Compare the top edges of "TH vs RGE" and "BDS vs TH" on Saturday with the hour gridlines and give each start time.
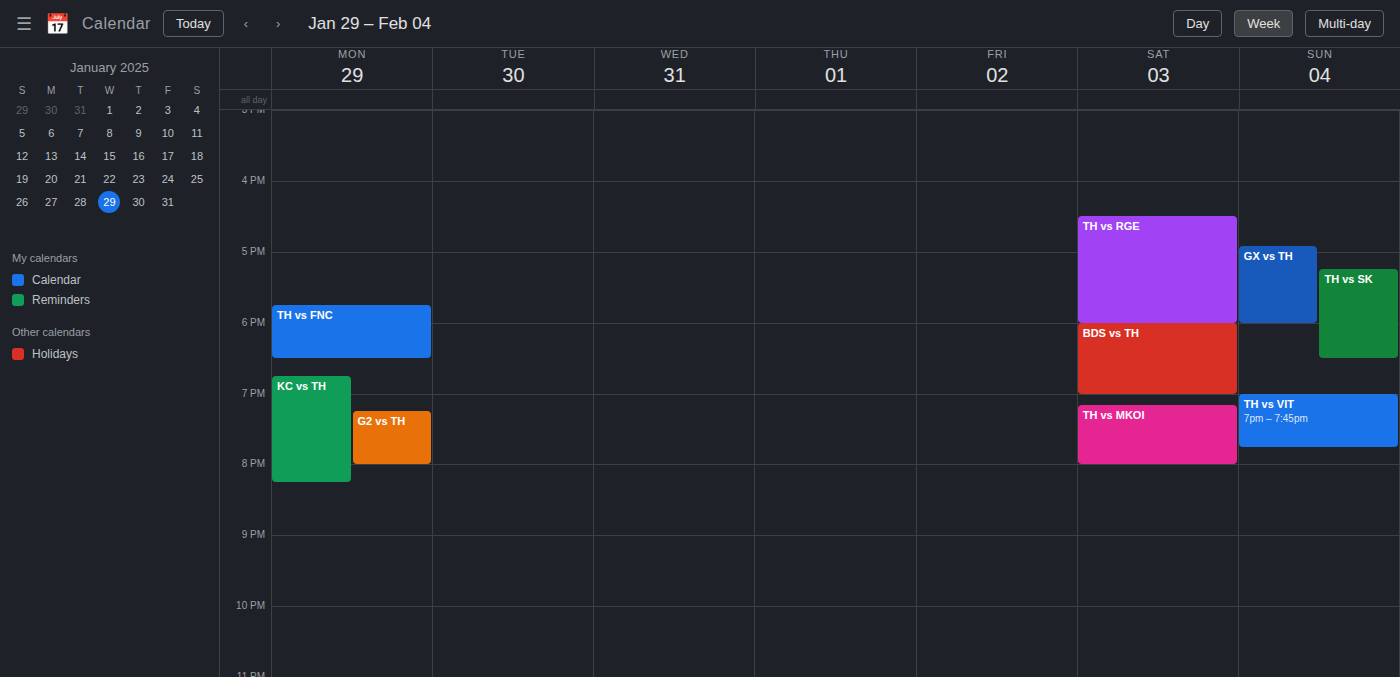
"TH vs RGE": 4:30 PM, halfway between the 4 PM and 5 PM lines. "BDS vs TH": 6:00 PM, exactly on the 6 PM line.